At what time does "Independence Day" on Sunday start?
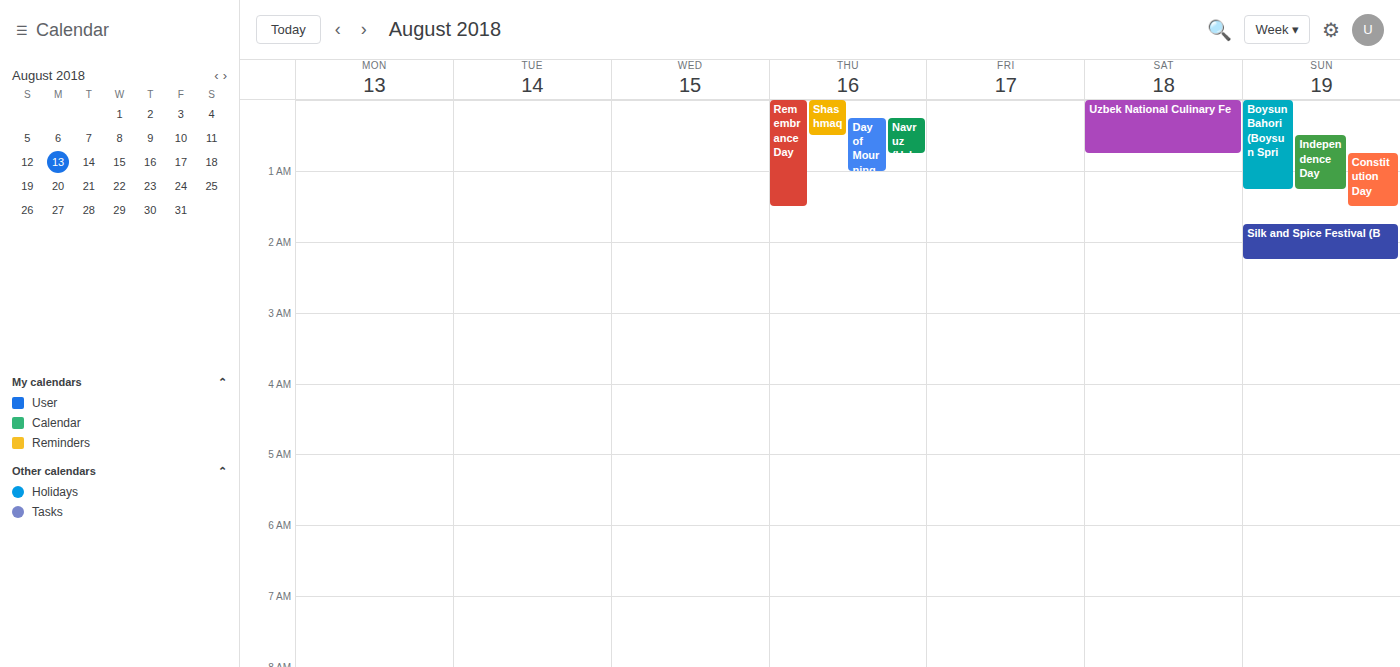
12:30 AM